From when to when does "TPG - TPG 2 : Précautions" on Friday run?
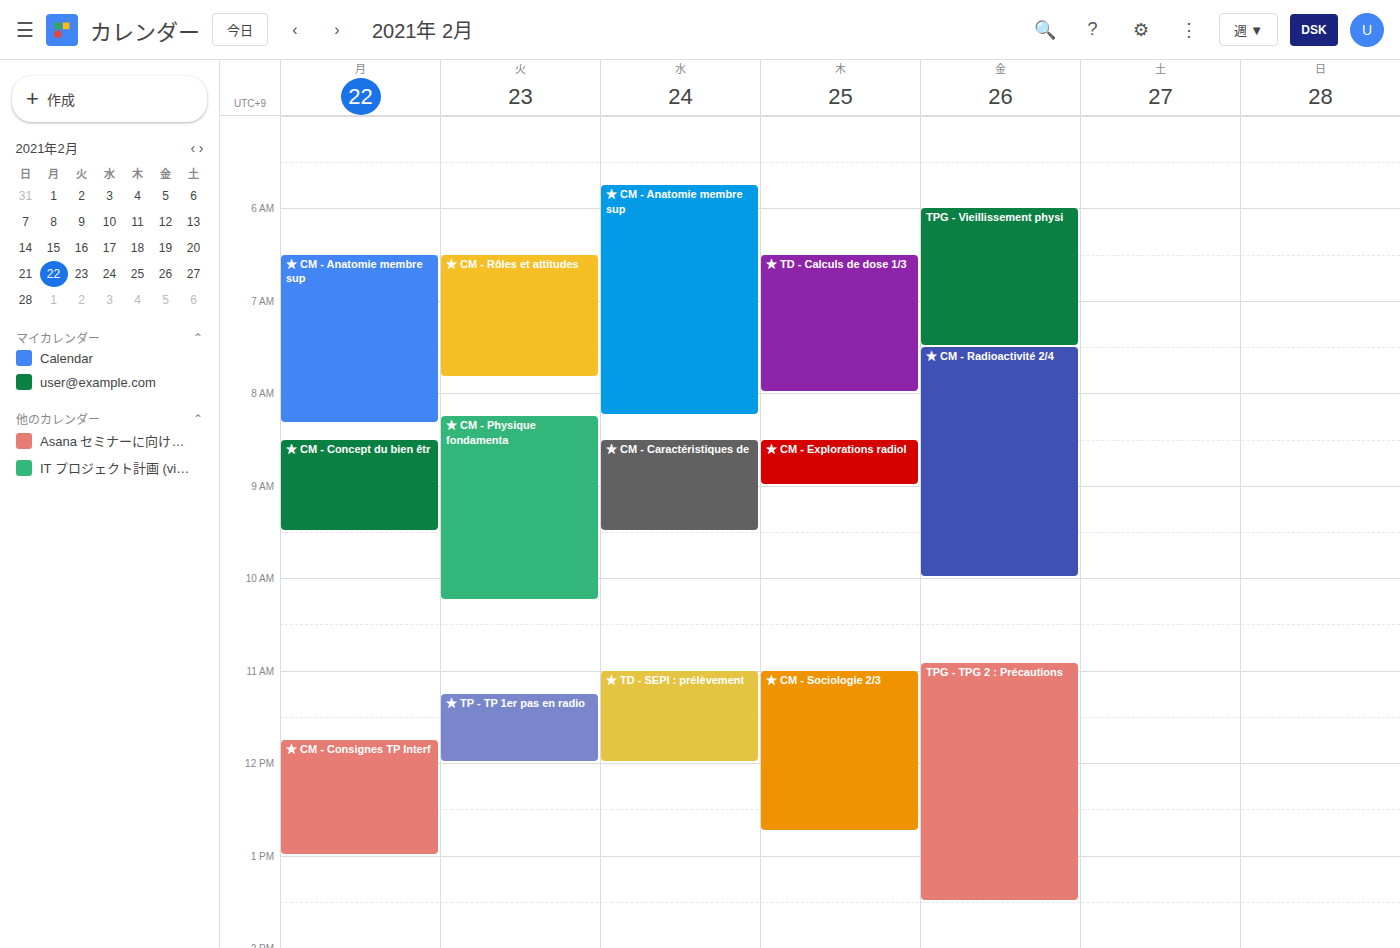
10:55 AM to 1:30 PM